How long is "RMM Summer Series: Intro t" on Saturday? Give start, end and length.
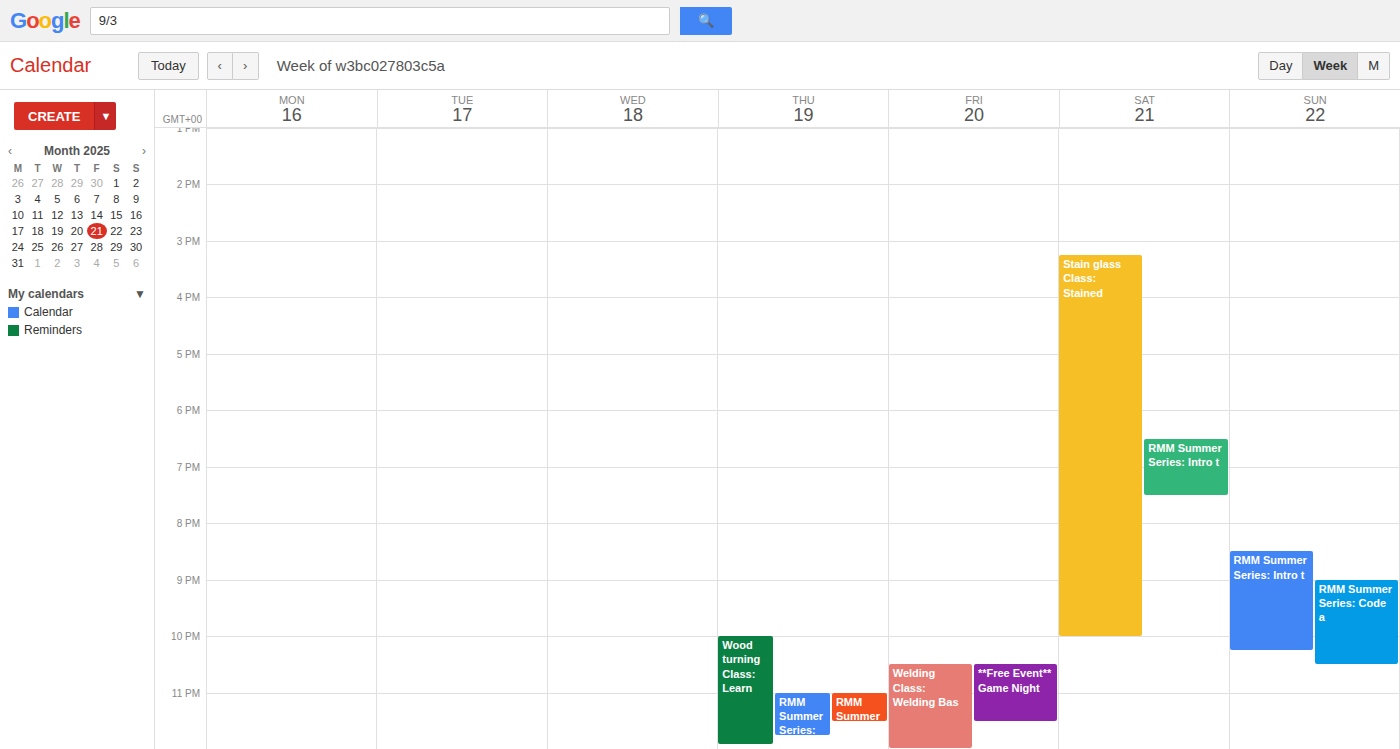
6:30 PM to 7:30 PM, 1 hour